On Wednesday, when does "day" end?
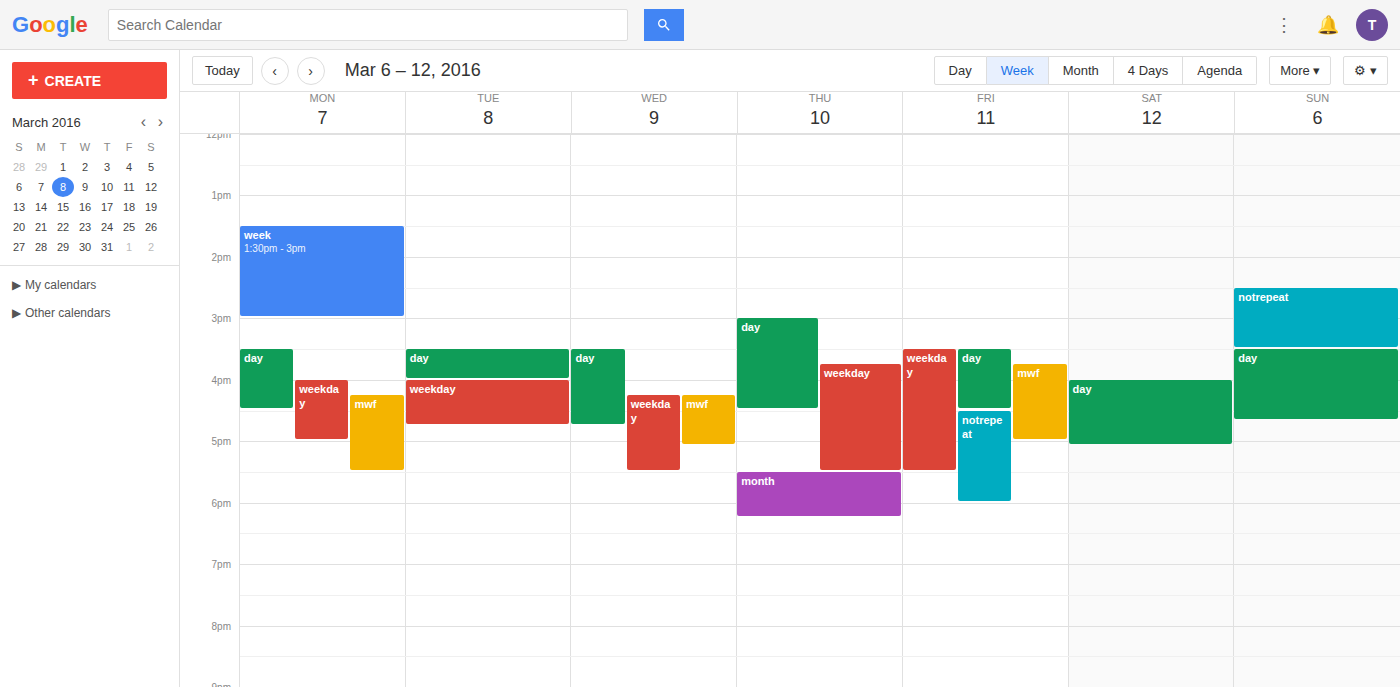
4:45 PM